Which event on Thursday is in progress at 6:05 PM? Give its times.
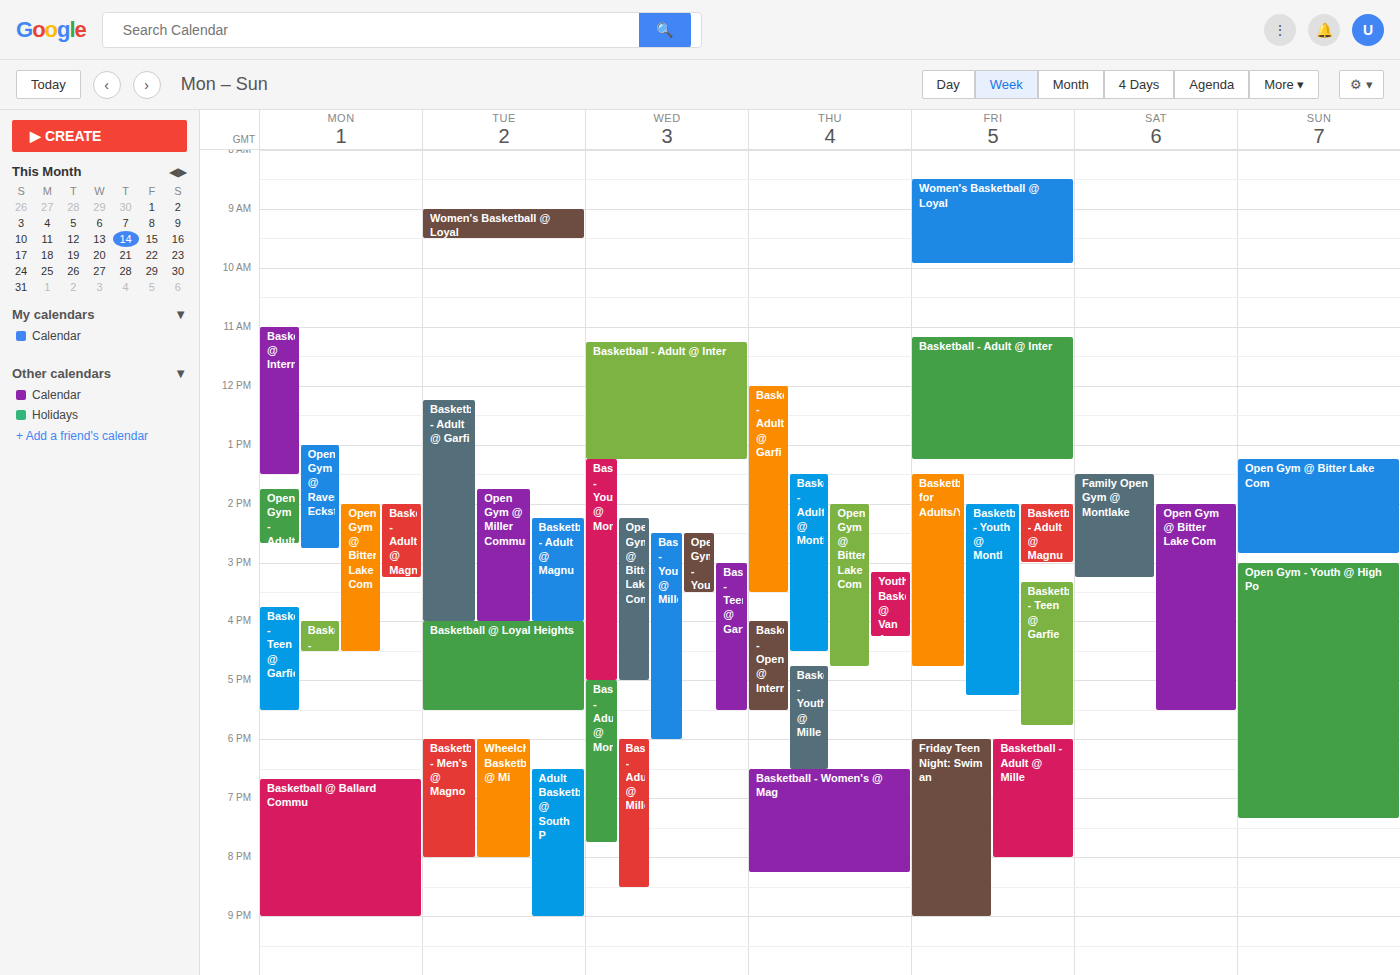
"Basketball - Youth @ Mille", 4:45 PM to 6:30 PM